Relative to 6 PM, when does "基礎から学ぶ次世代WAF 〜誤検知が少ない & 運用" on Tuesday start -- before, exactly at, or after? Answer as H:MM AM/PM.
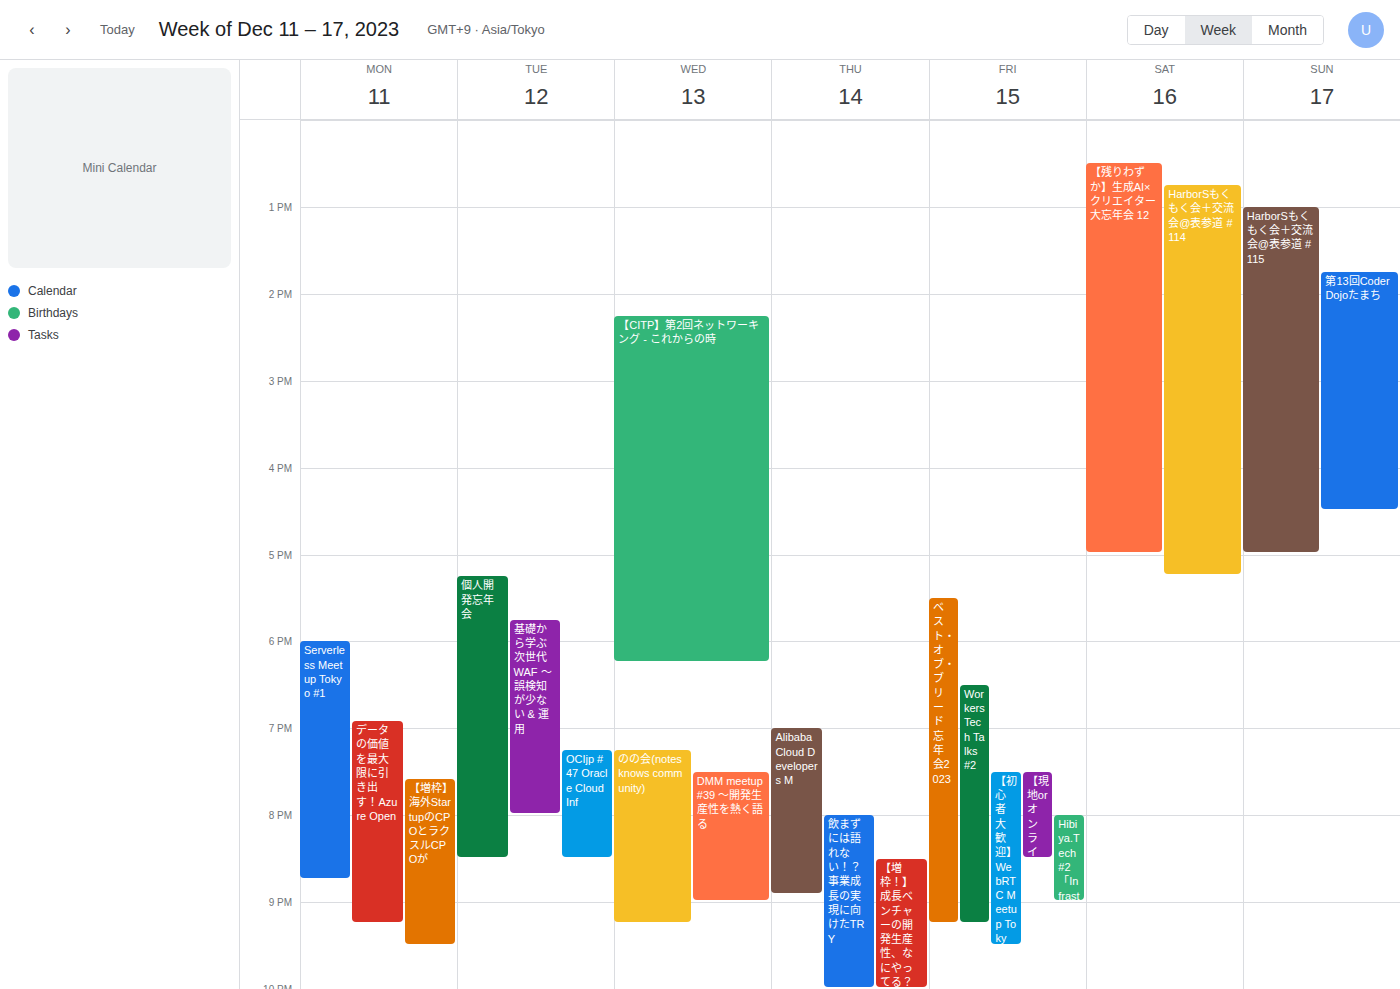
5:45 PM -- before 6 PM, 15 minutes above the 6 PM line.